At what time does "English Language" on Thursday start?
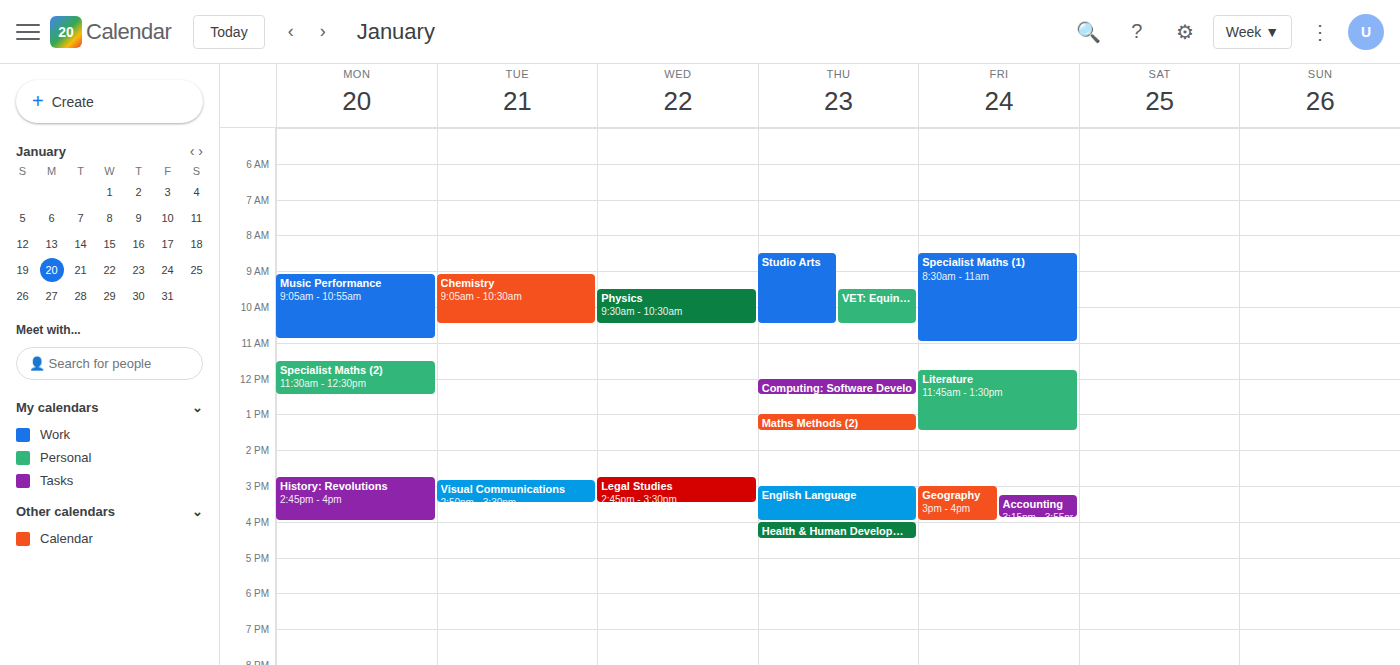
3:00 PM